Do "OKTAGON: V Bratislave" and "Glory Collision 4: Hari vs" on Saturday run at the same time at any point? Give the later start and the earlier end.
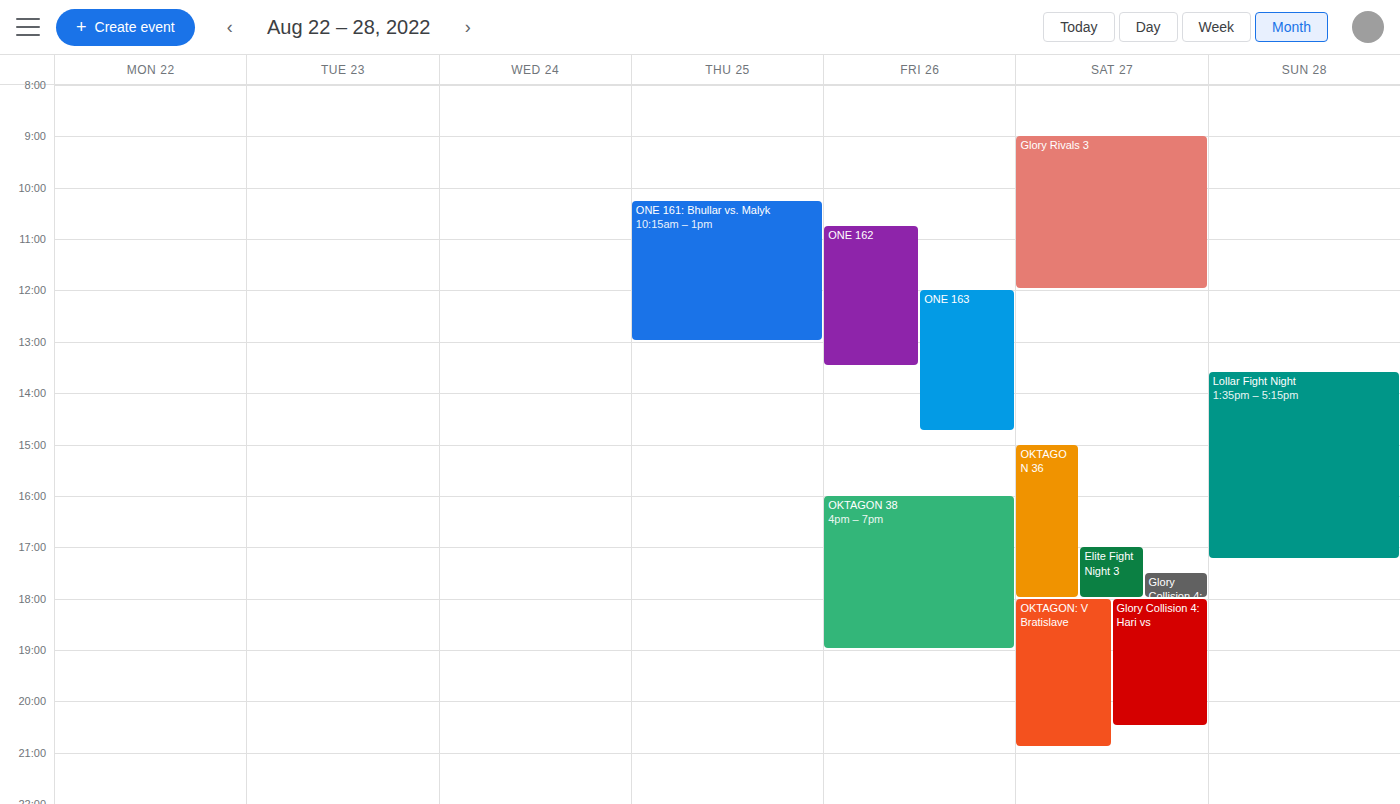
"Glory Collision 4: Hari vs" runs 6:00 PM to 8:30 PM, inside "OKTAGON: V Bratislave" -- they overlap.